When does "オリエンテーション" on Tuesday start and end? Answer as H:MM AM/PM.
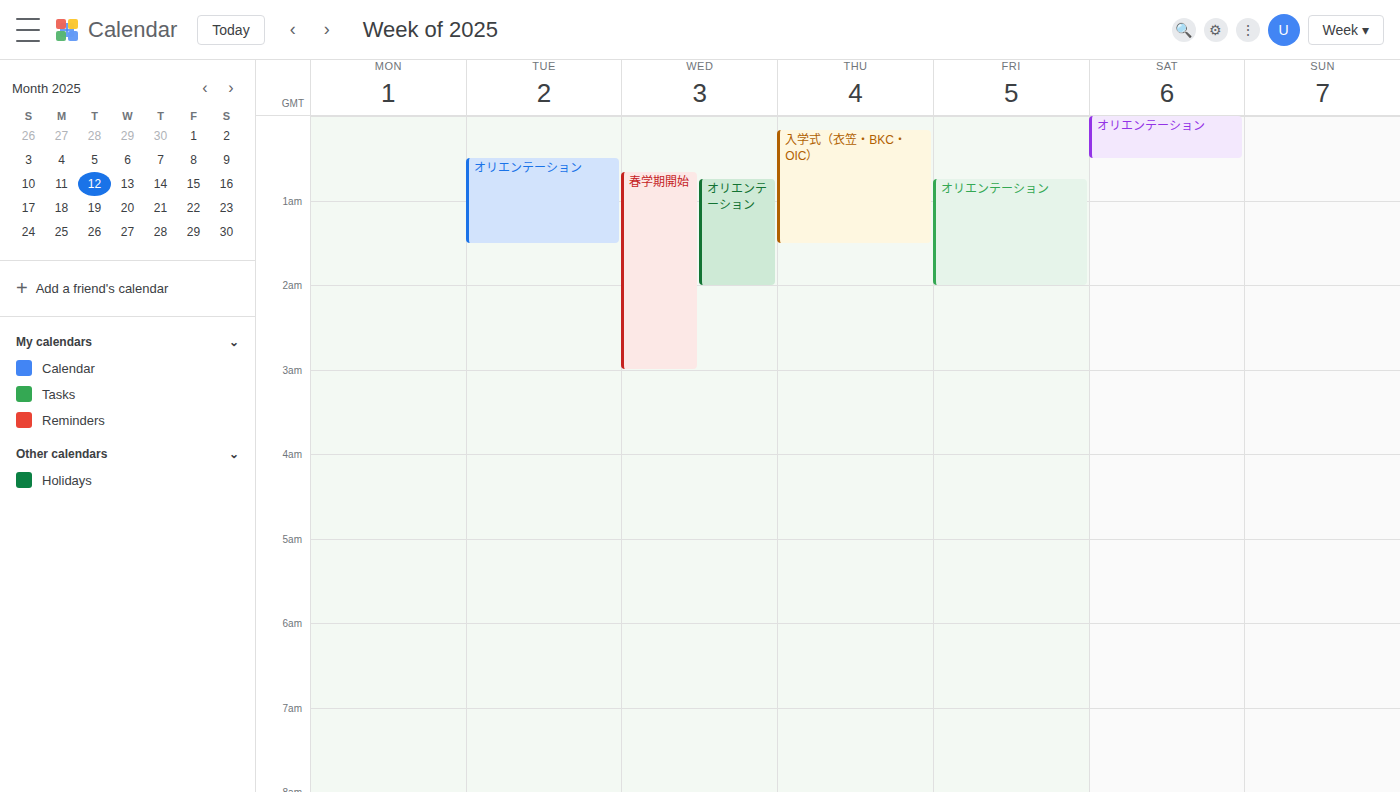
12:30 AM to 1:30 AM